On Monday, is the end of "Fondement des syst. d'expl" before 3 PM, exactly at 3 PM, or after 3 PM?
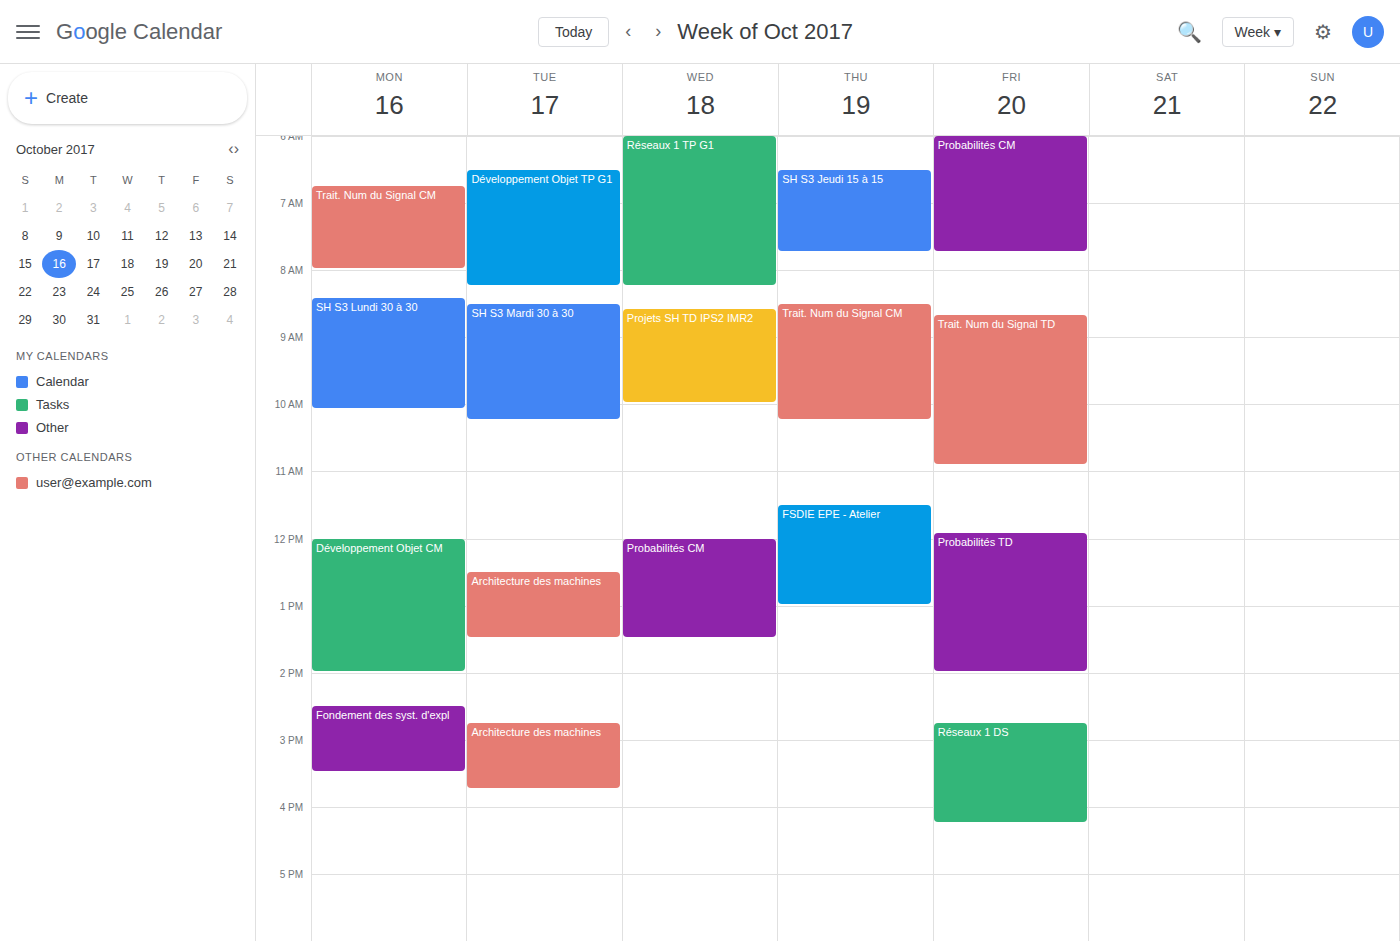
3:30 PM -- after 3 PM, 30 minutes below the 3 PM line.